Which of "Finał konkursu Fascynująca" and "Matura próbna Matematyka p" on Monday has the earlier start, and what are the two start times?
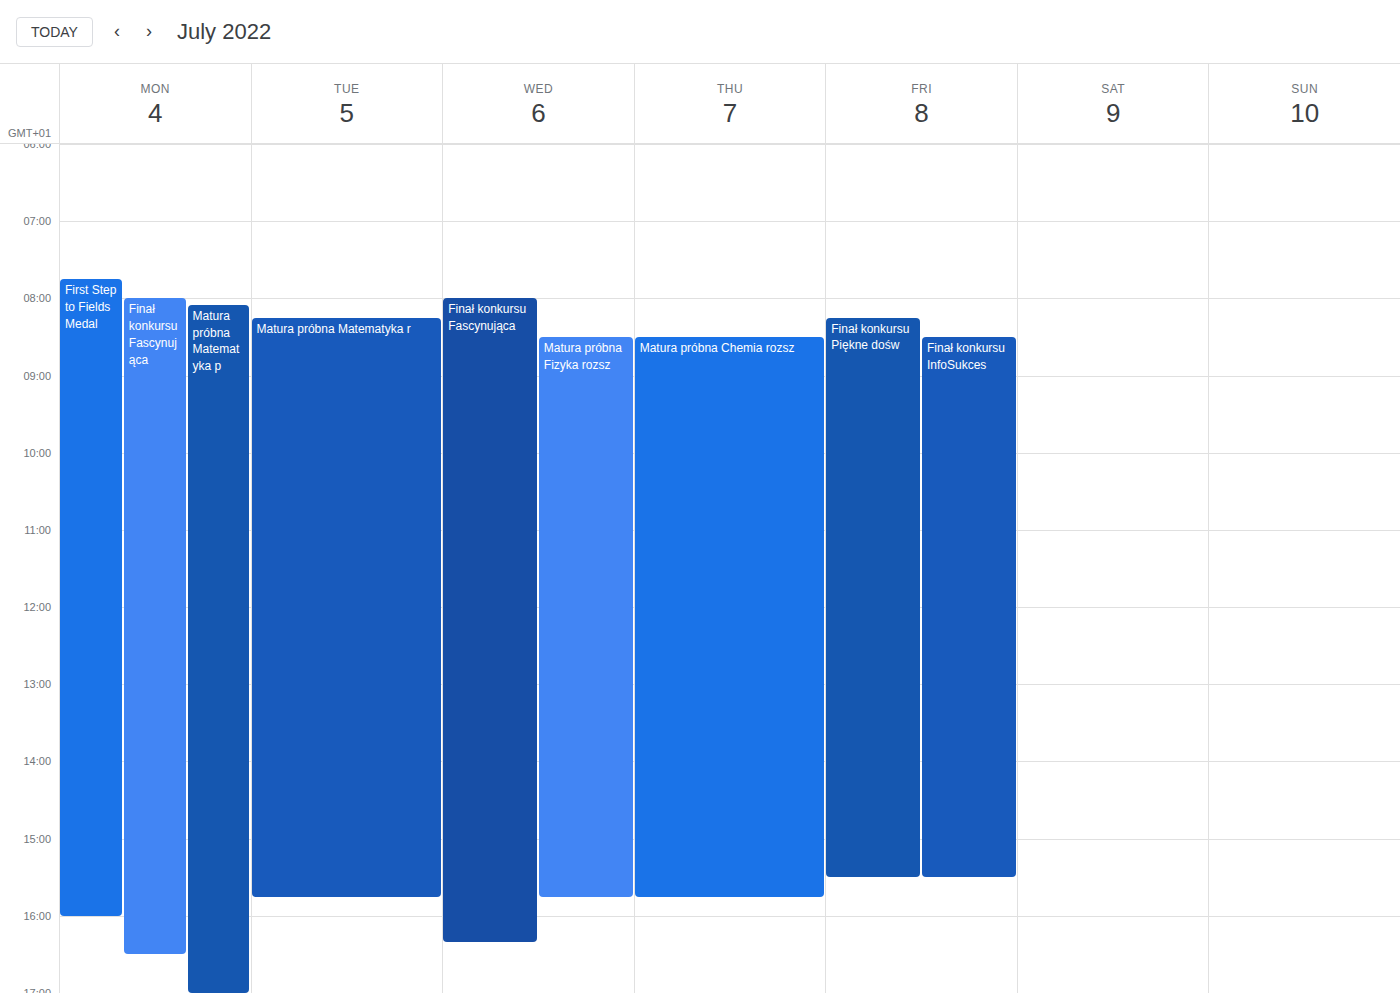
"Finał konkursu Fascynująca" 8:00 AM; "Matura próbna Matematyka p" 8:05 AM.